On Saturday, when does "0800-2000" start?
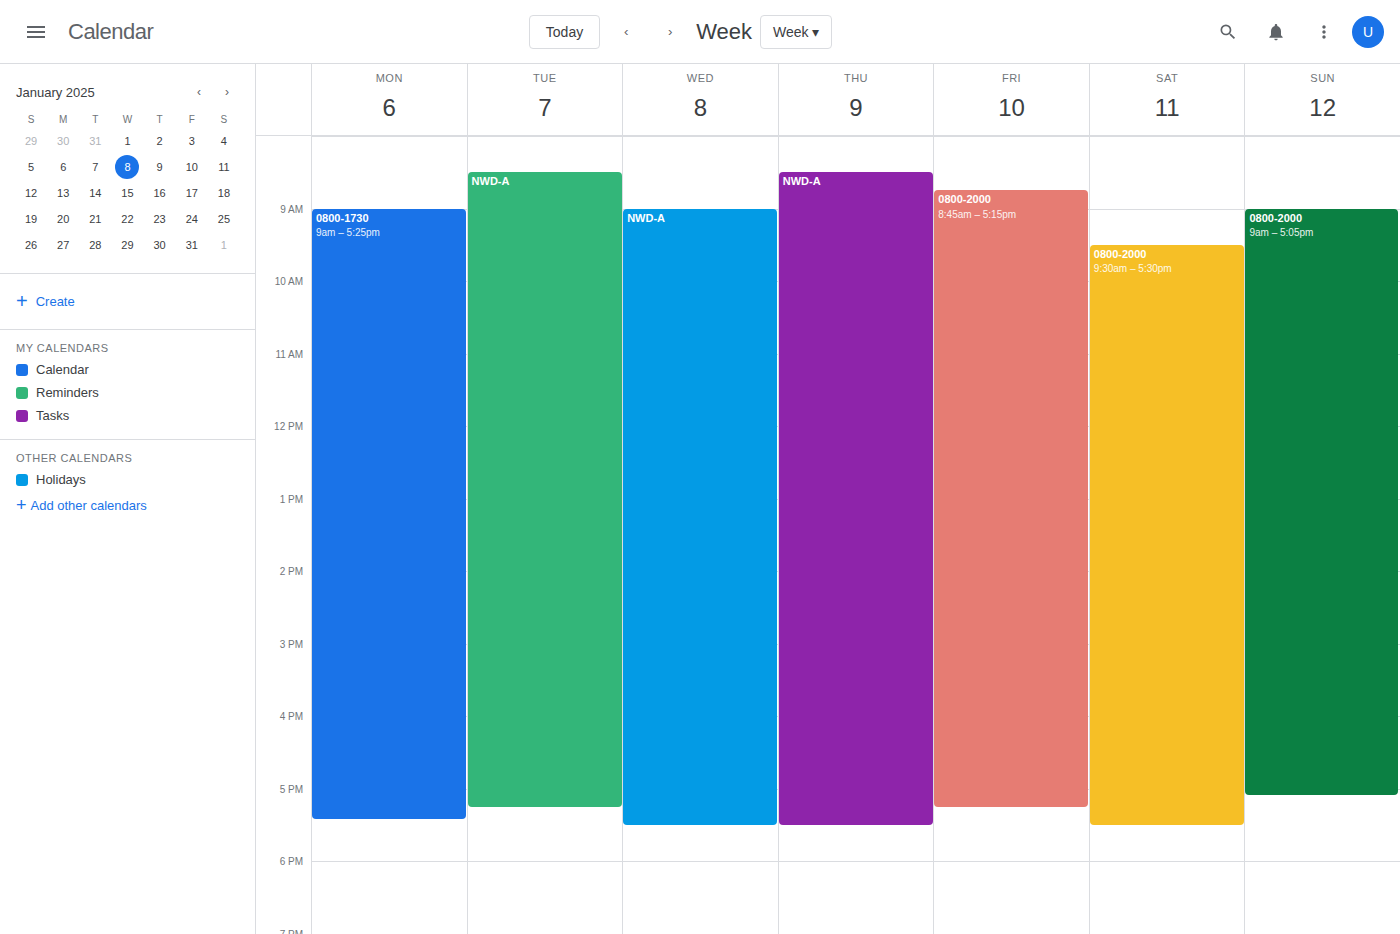
9:30 AM